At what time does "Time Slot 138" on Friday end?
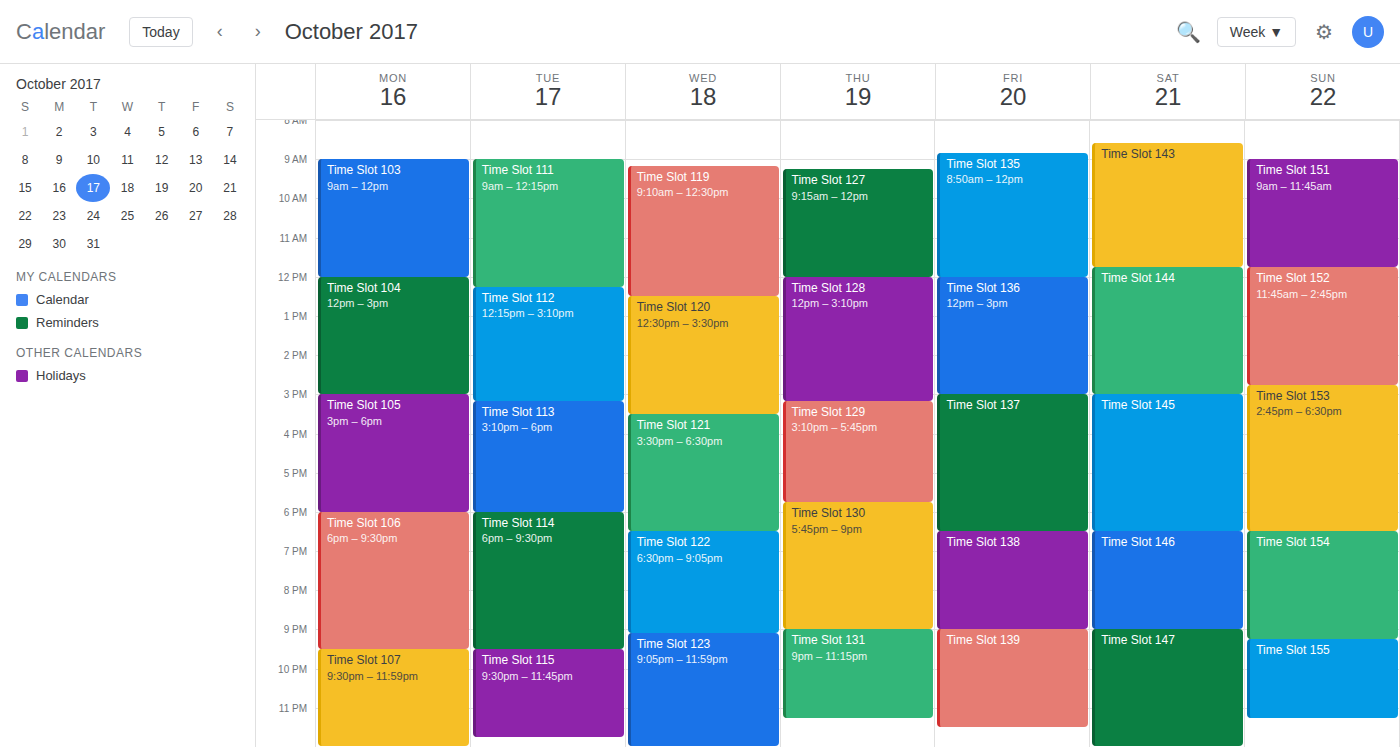
9:00 PM